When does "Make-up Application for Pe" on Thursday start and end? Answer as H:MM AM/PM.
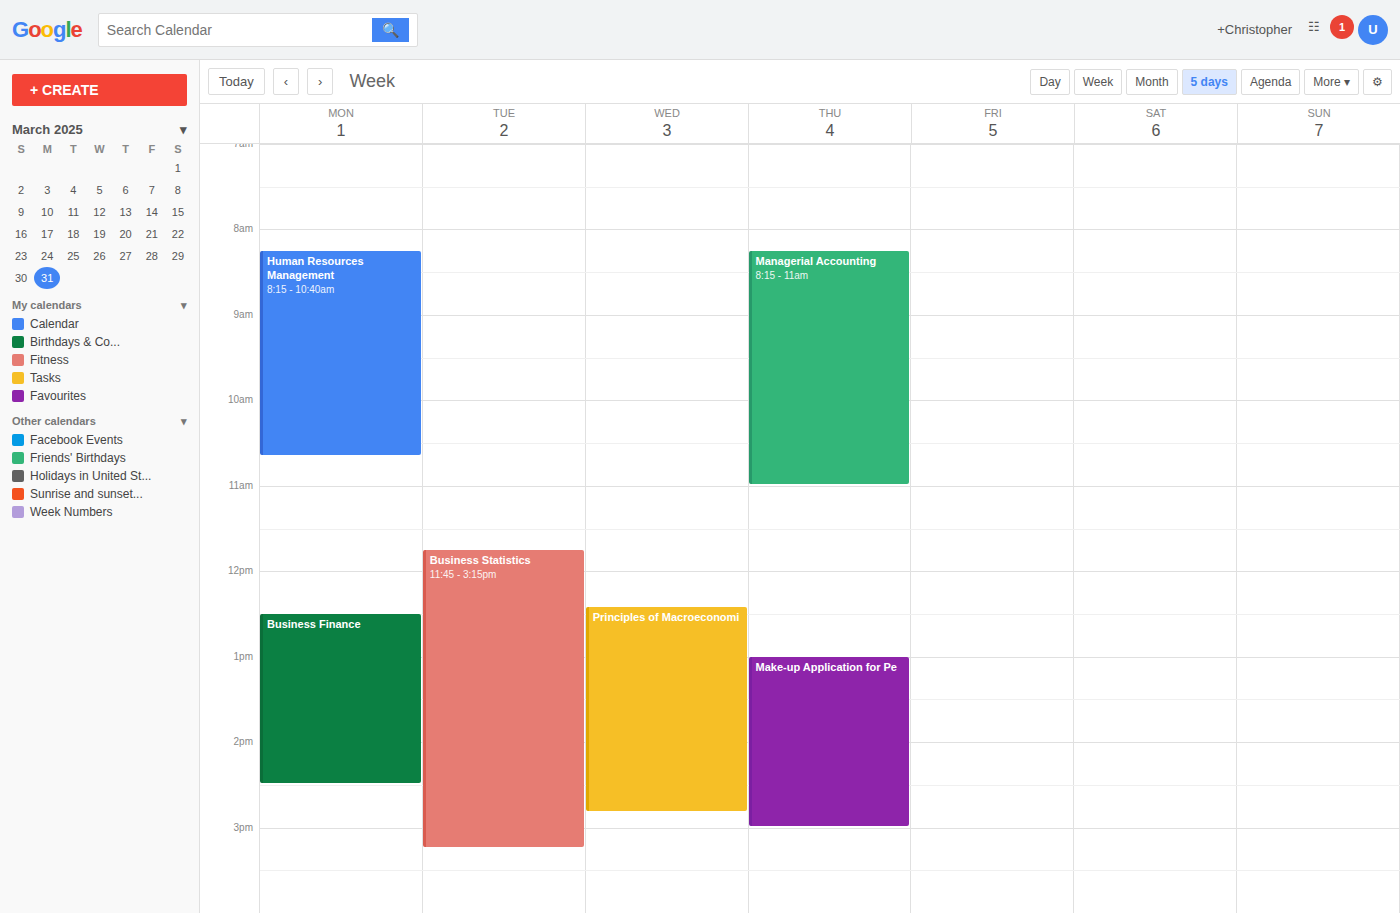
1:00 PM to 3:00 PM